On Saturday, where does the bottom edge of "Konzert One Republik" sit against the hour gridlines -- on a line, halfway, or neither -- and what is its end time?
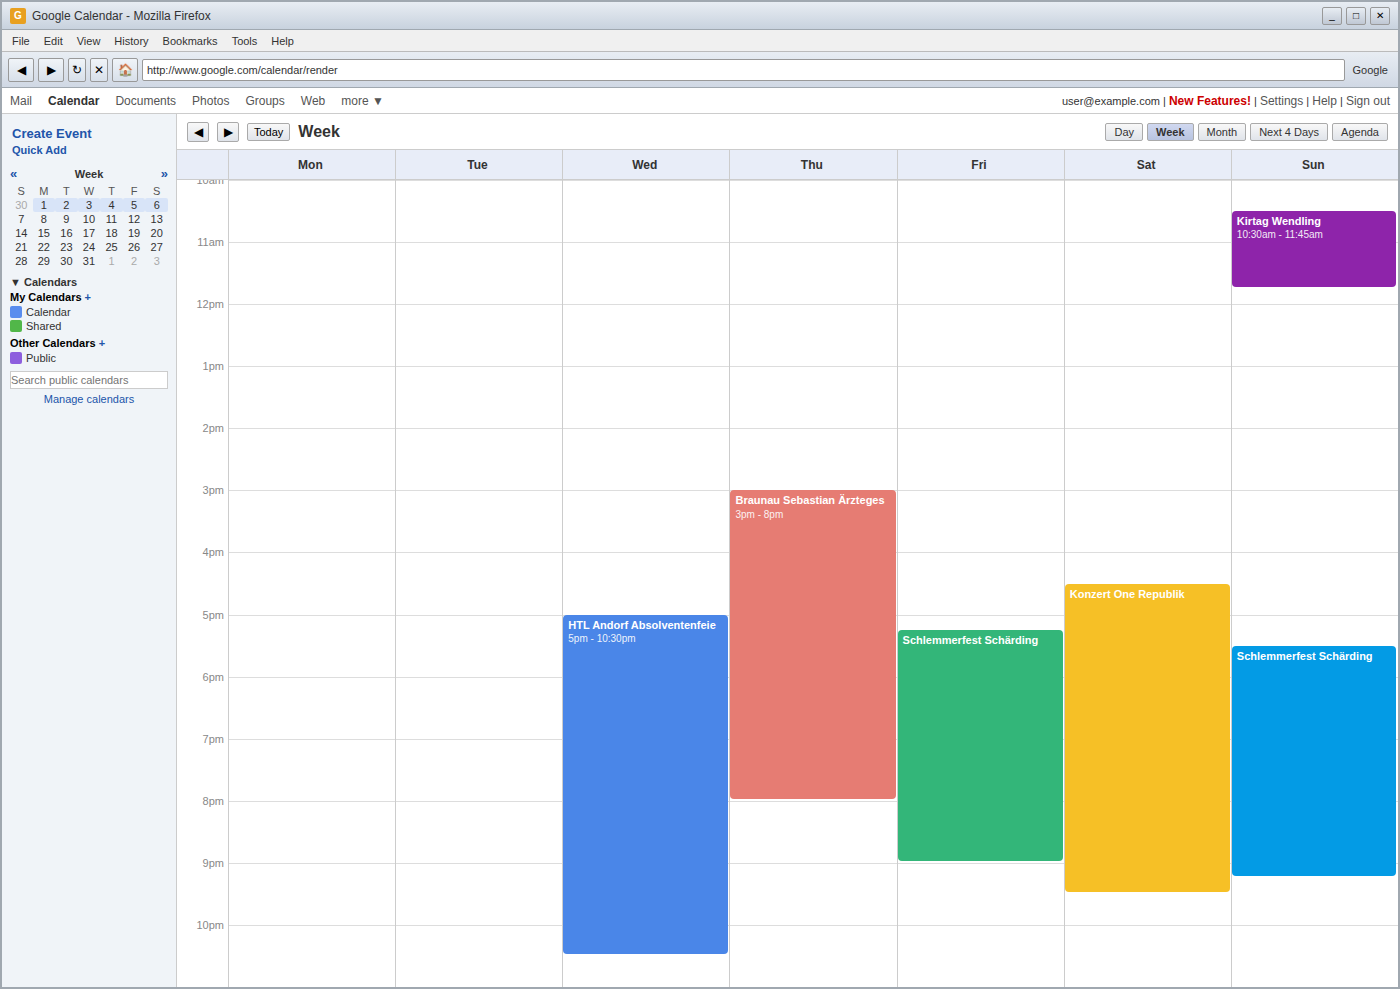
9:30 PM -- halfway between the 9 PM and 10 PM lines.